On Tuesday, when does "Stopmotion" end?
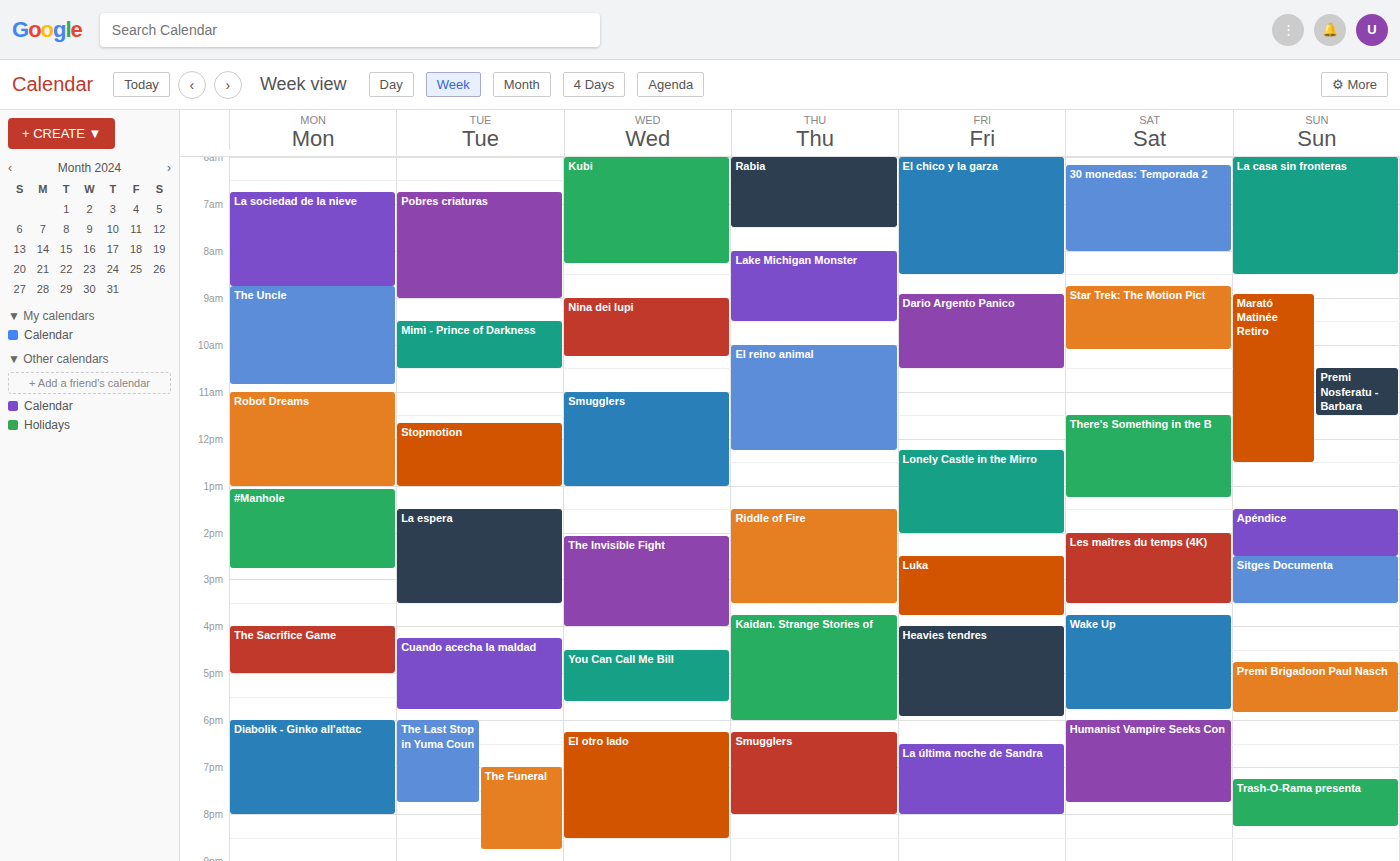
1:00 PM